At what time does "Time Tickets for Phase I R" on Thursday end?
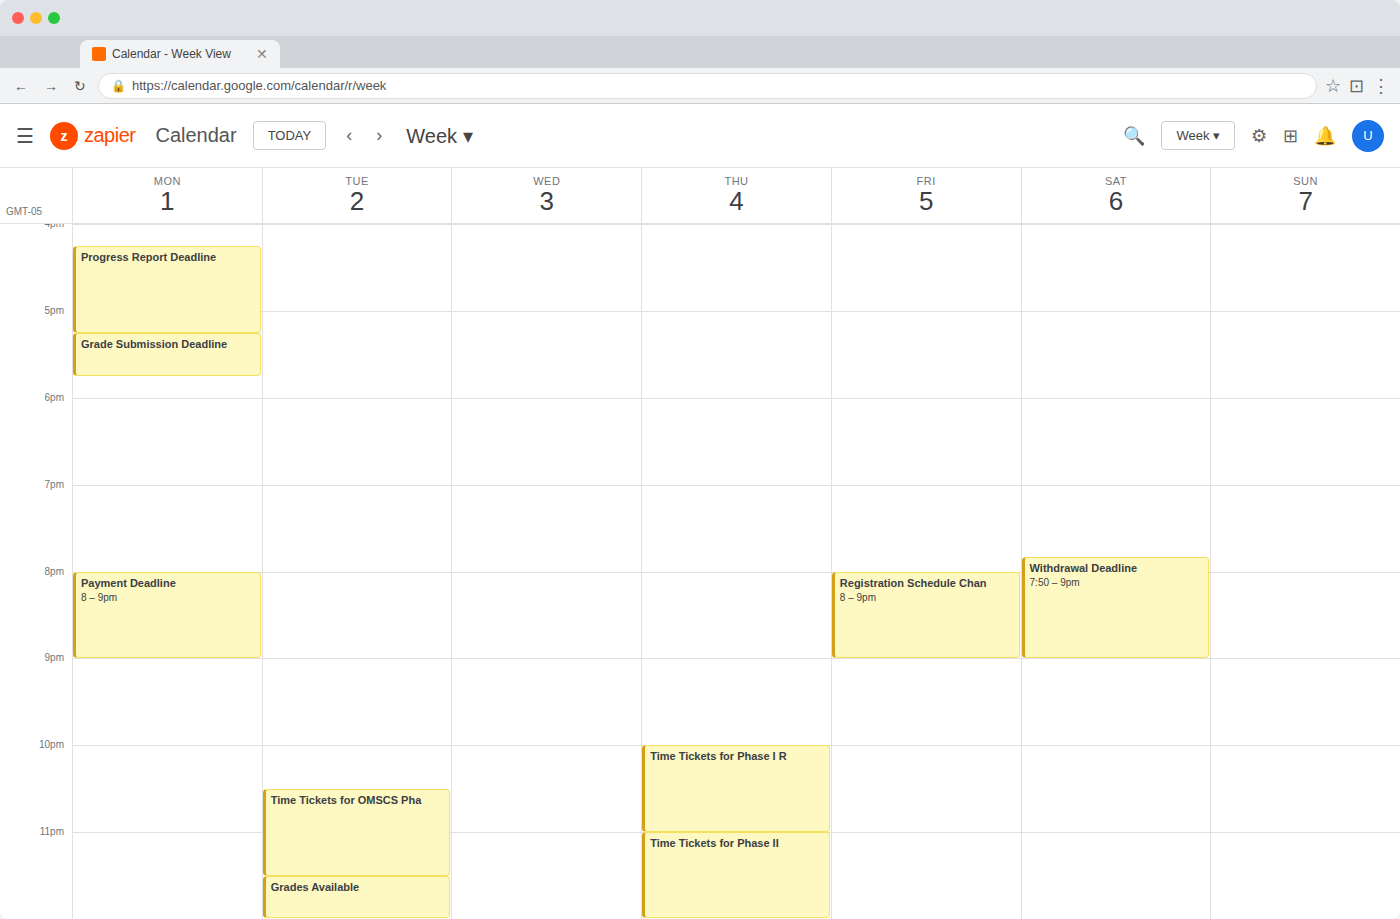
11:00 PM